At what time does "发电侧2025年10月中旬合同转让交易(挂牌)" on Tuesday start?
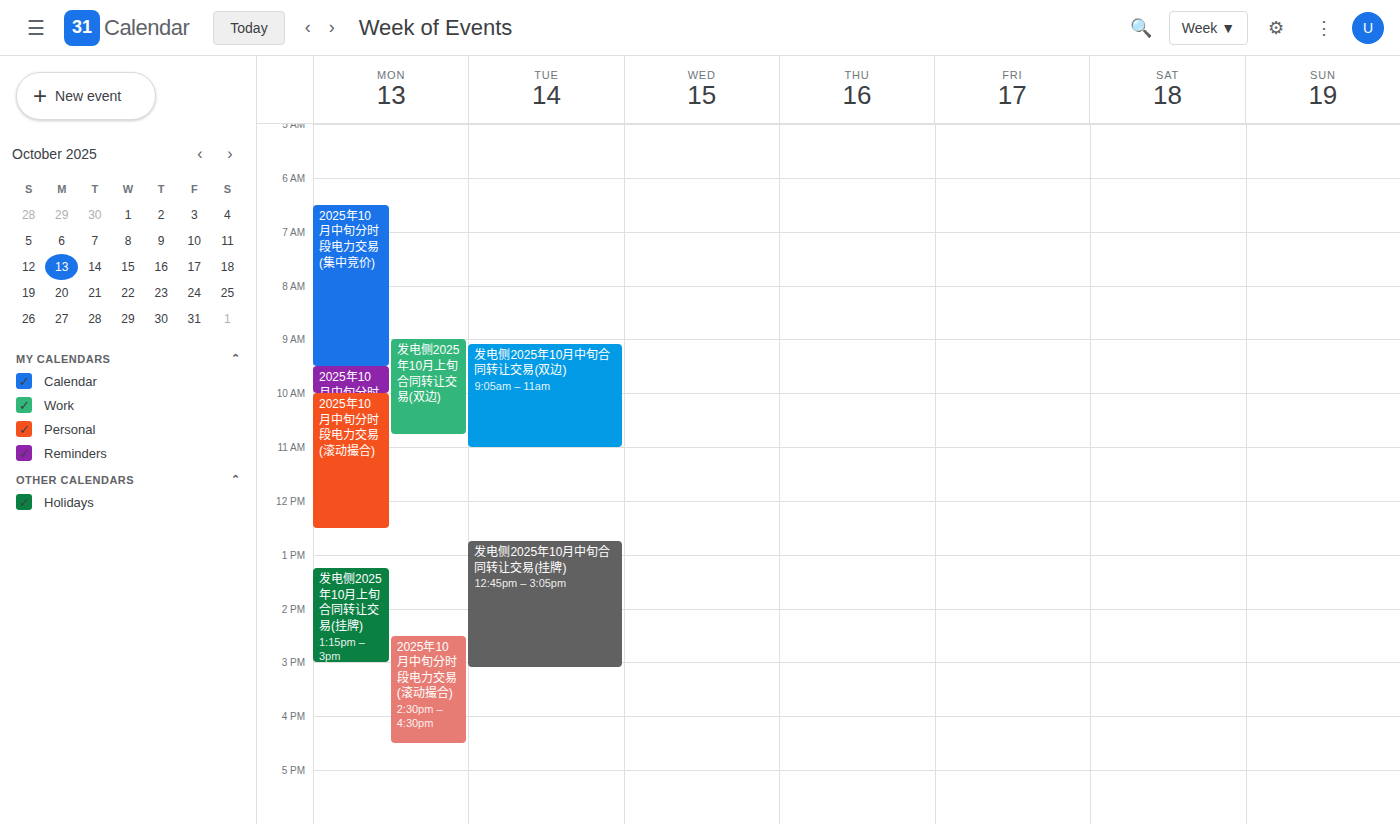
12:45 PM